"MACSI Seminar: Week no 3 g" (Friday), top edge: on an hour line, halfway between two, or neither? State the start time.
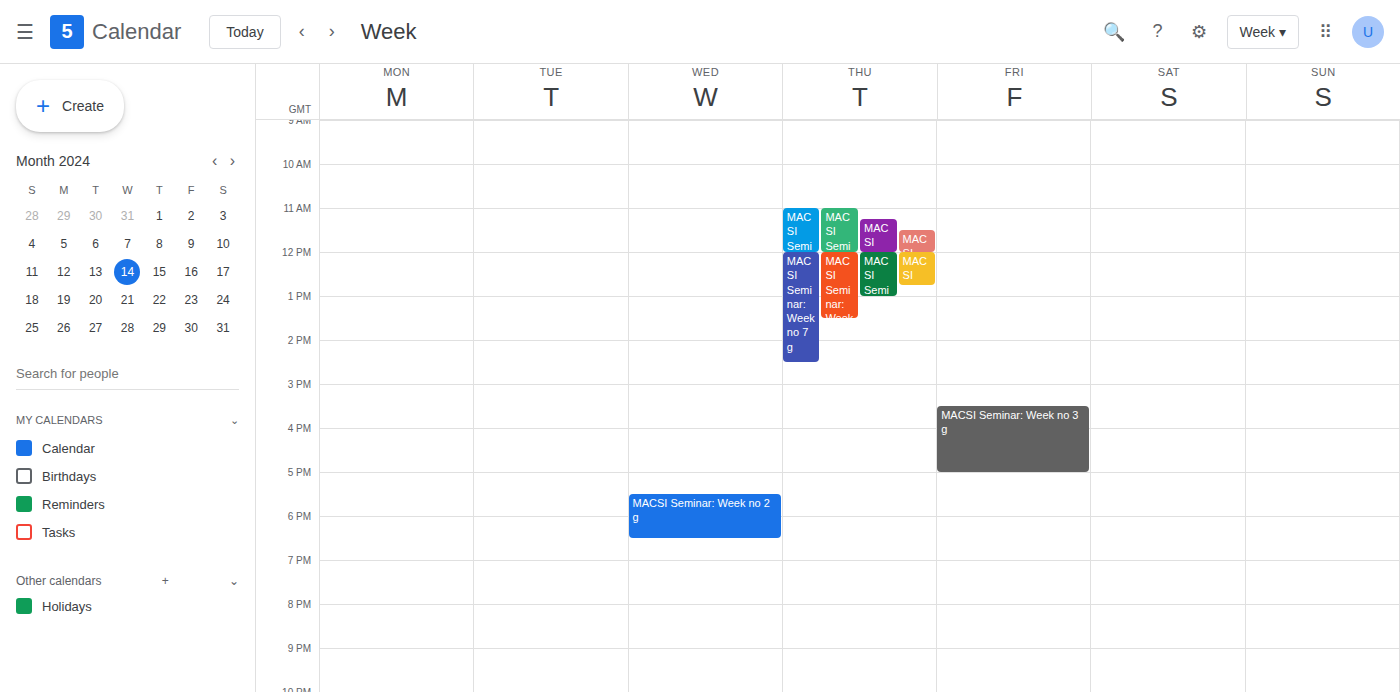
3:30 PM -- halfway between the 3 PM and 4 PM lines.